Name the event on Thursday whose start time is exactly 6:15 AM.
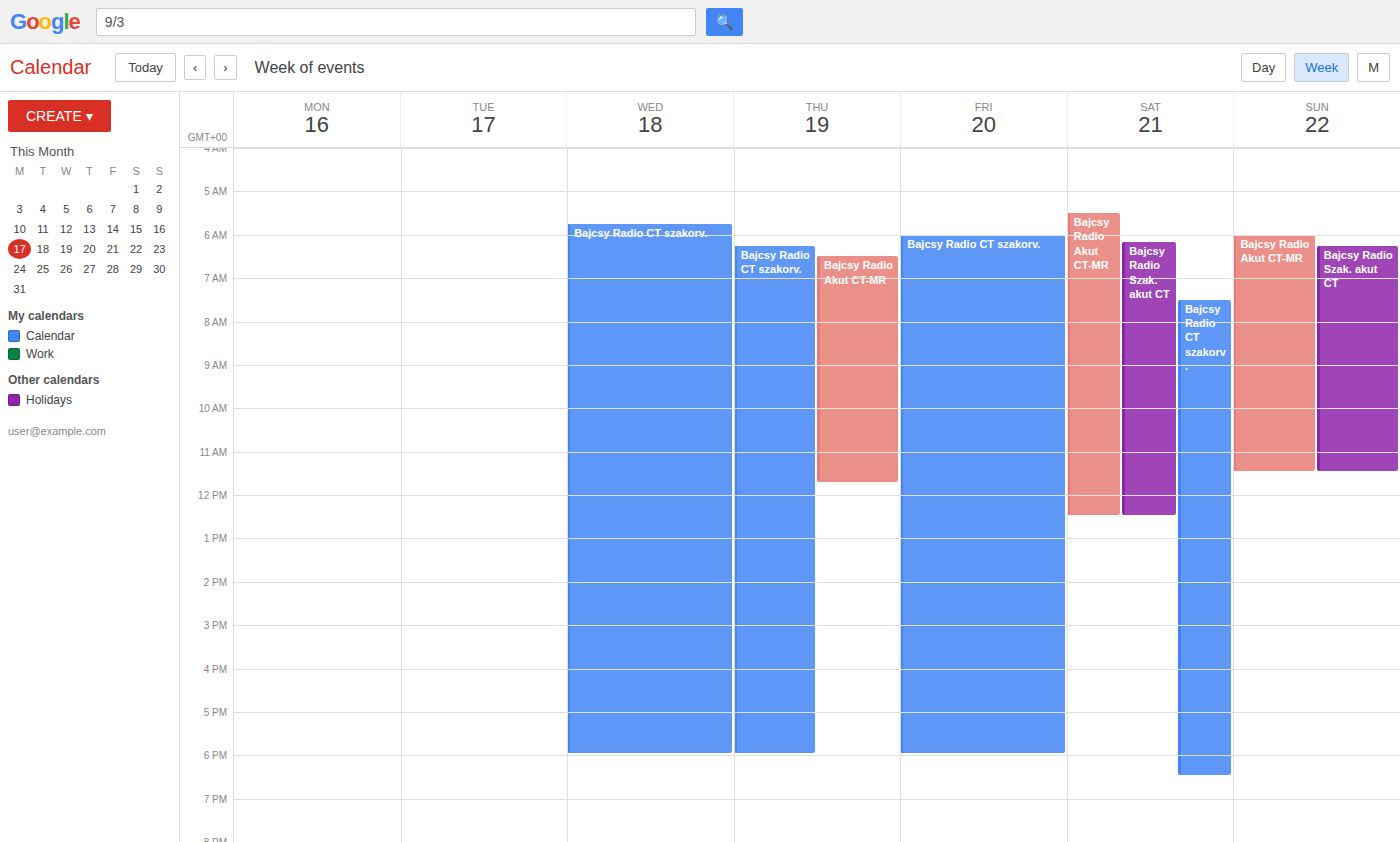
"Bajcsy Radio CT szakorv."